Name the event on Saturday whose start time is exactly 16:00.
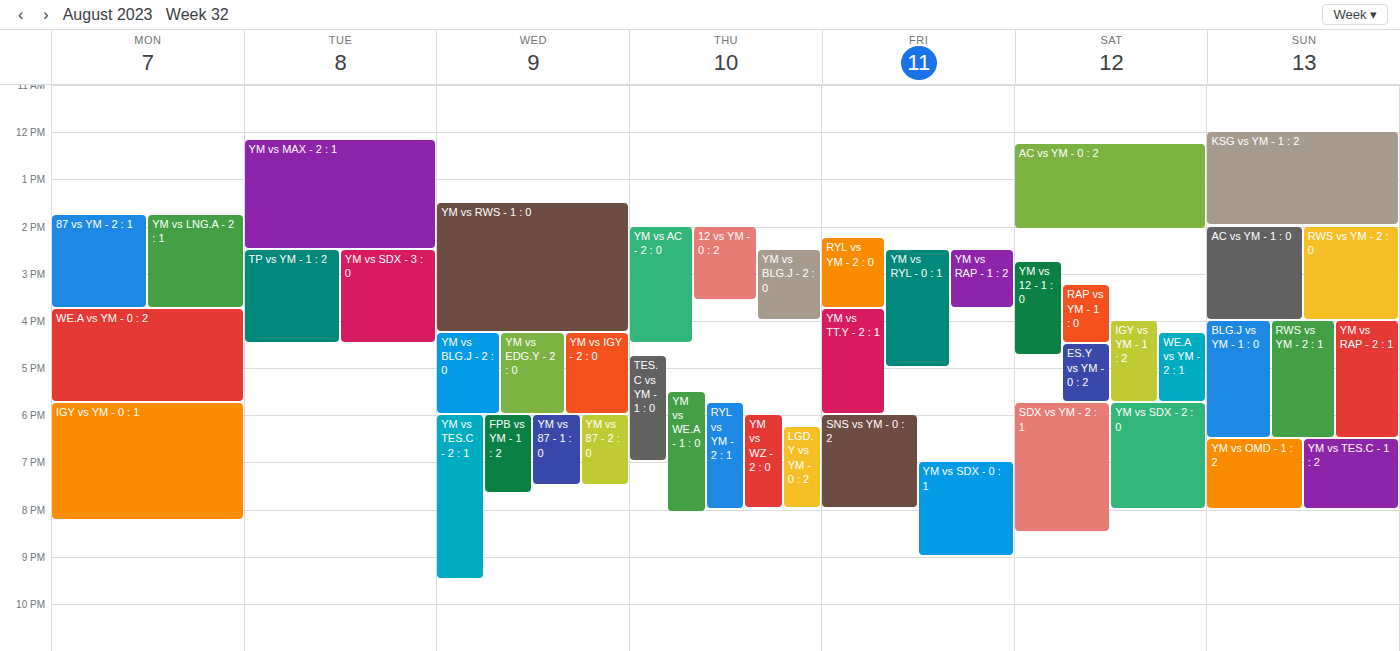
"IGY vs YM - 1 : 2"